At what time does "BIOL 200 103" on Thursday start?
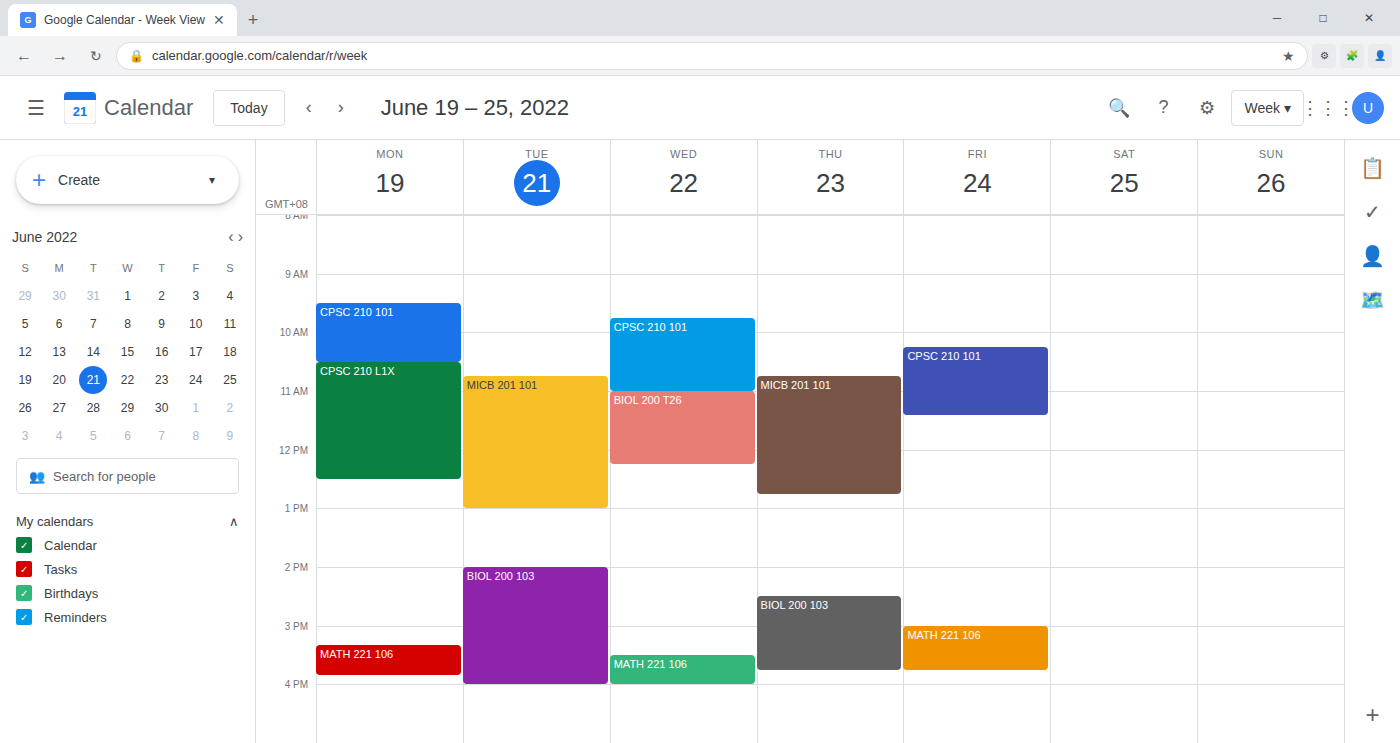
14:30